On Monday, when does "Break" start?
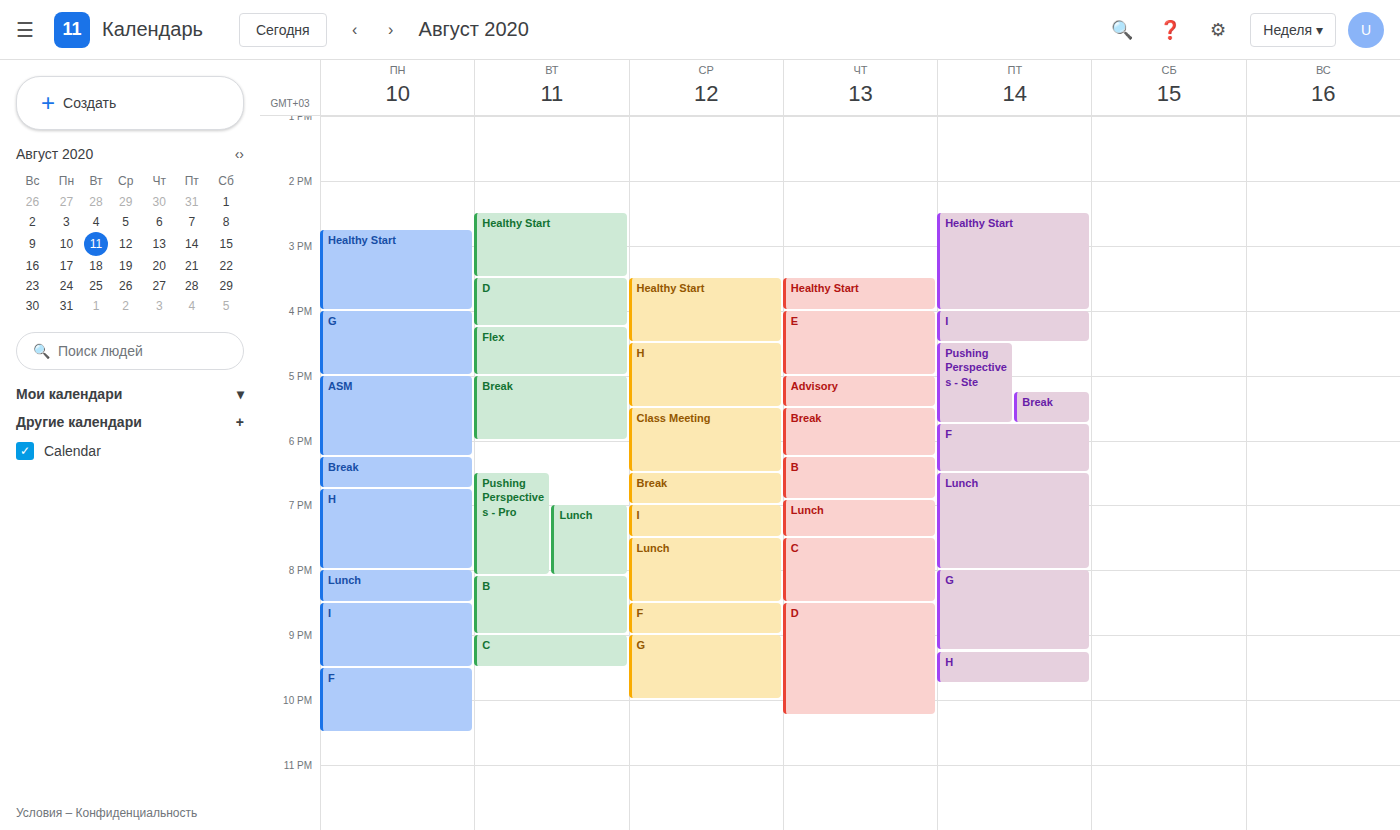
18:15